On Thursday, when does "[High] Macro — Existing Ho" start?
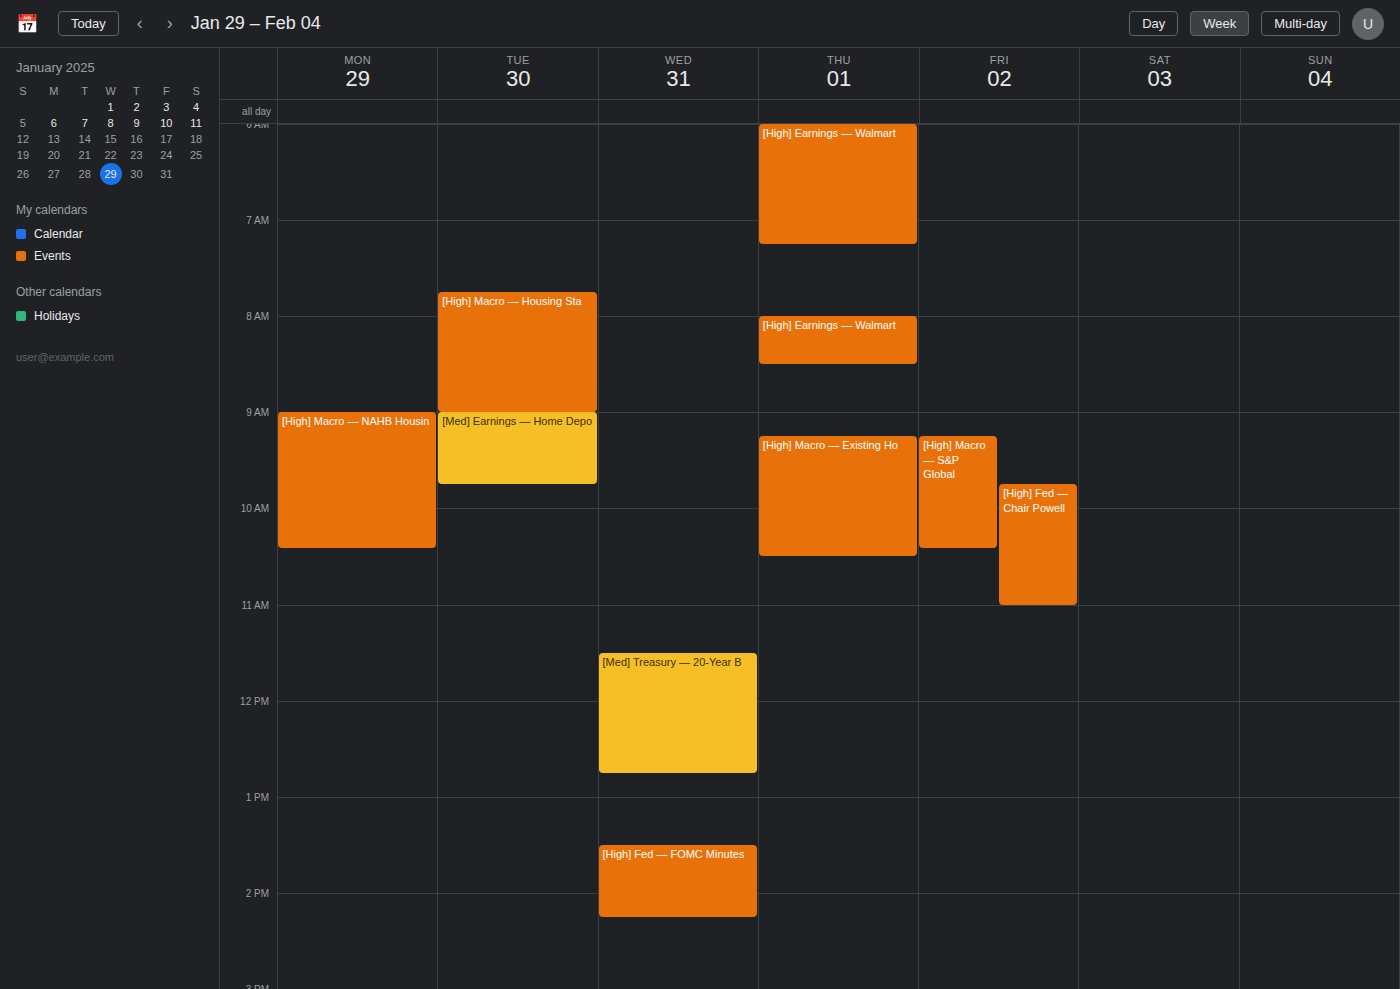
9:15 AM